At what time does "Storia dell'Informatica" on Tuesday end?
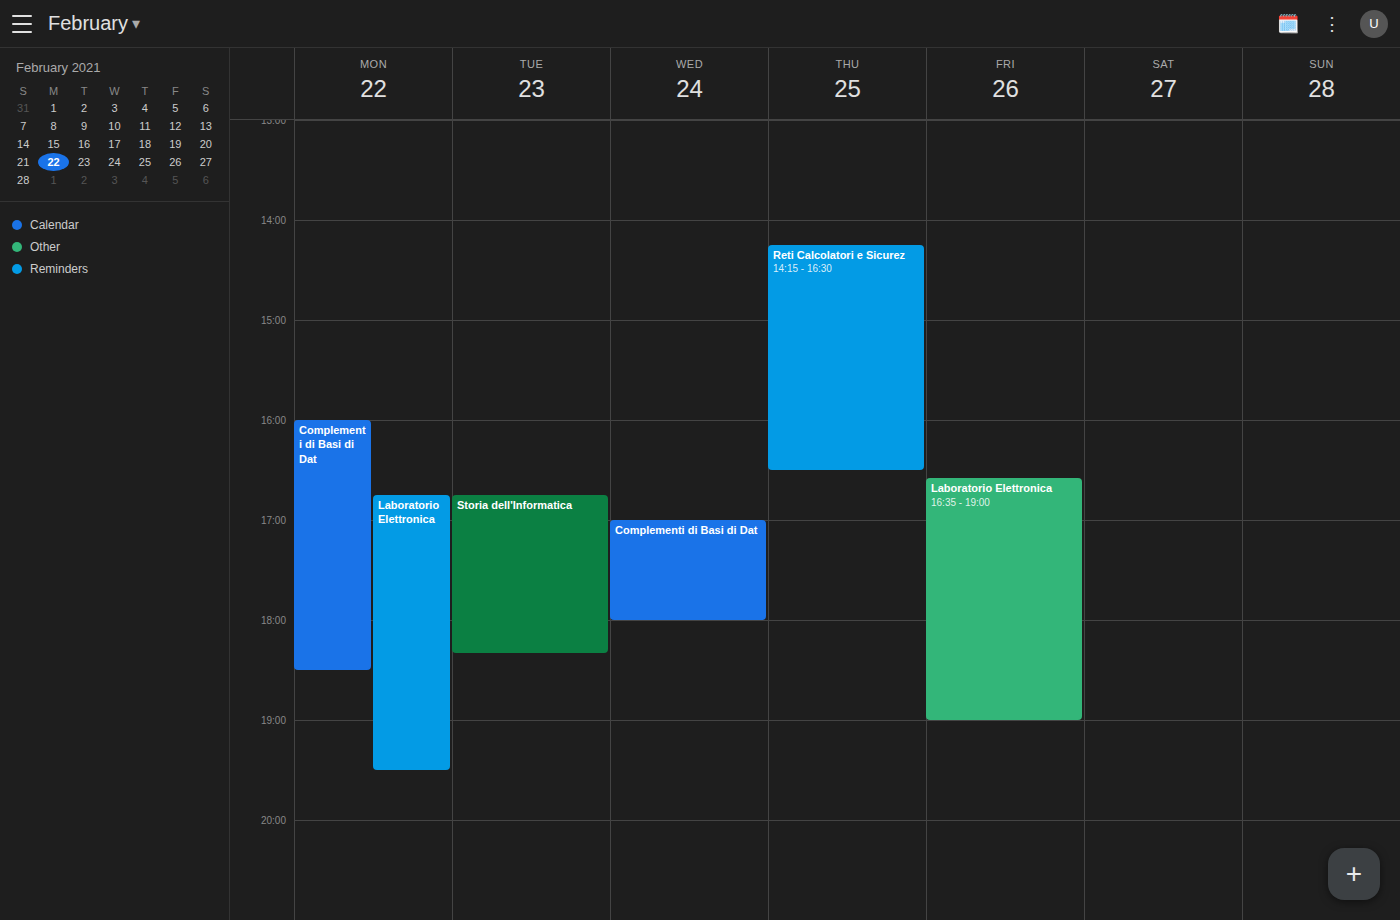
6:20 PM